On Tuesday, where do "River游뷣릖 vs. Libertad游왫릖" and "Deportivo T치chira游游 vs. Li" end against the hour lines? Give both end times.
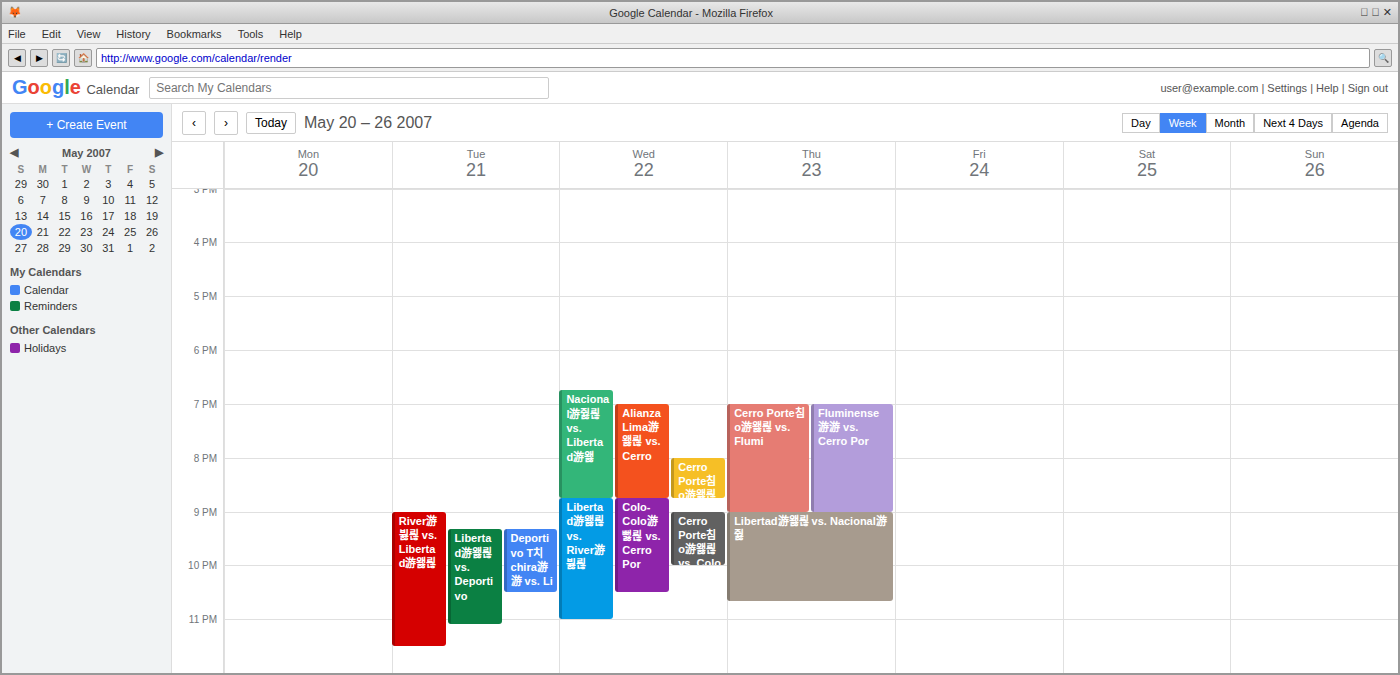
"River游뷣릖 vs. Libertad游왫릖": 11:30 PM, halfway between the 11 PM and 12 AM lines. "Deportivo T치chira游游 vs. Li": 10:30 PM, halfway between the 10 PM and 11 PM lines.